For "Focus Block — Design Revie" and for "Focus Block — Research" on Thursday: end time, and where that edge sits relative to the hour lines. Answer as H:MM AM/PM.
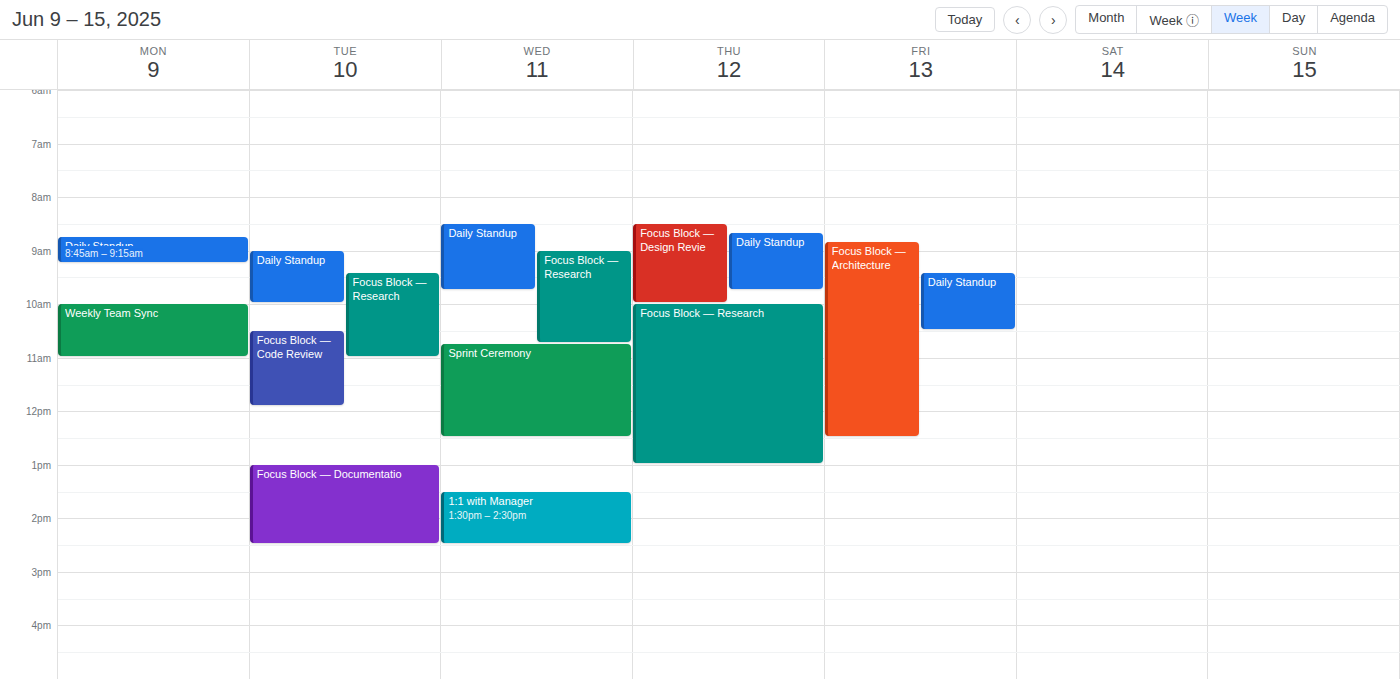
"Focus Block — Design Revie": 10:00 AM, exactly on the 10 AM line. "Focus Block — Research": 1:00 PM, exactly on the 1 PM line.